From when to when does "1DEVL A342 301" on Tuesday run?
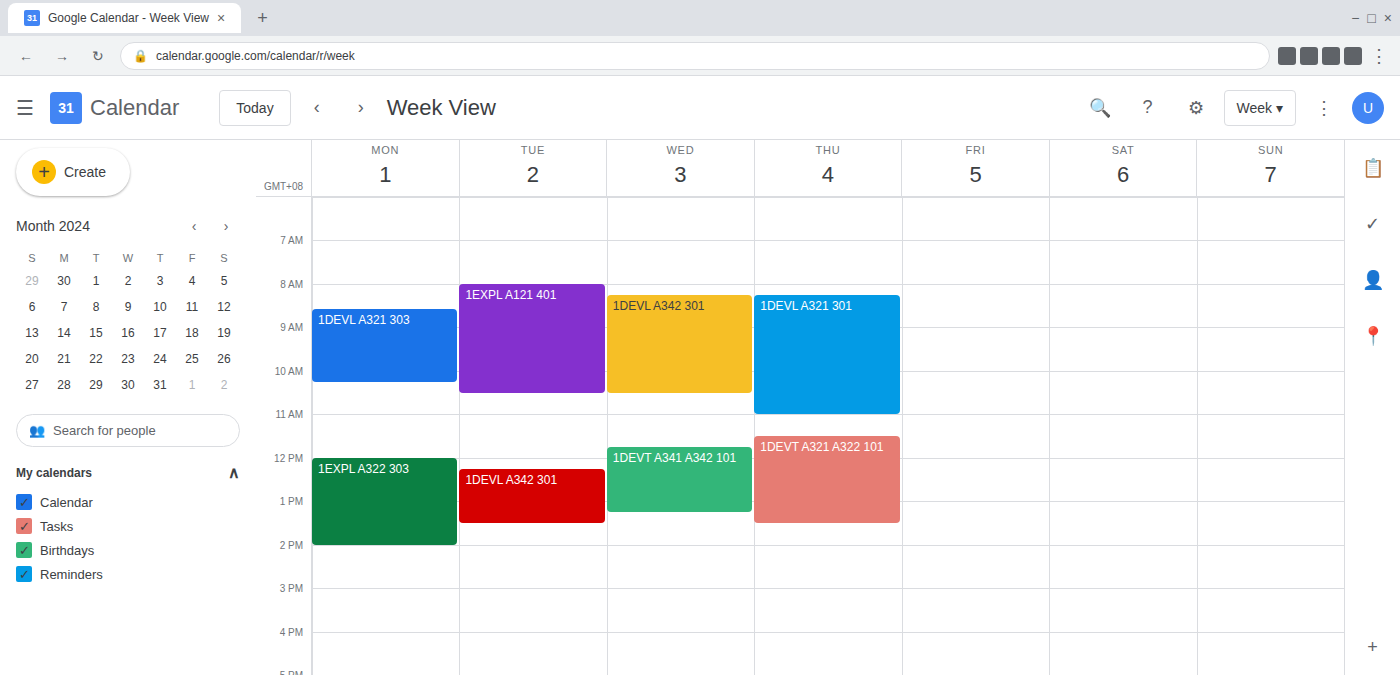
12:15 to 13:30